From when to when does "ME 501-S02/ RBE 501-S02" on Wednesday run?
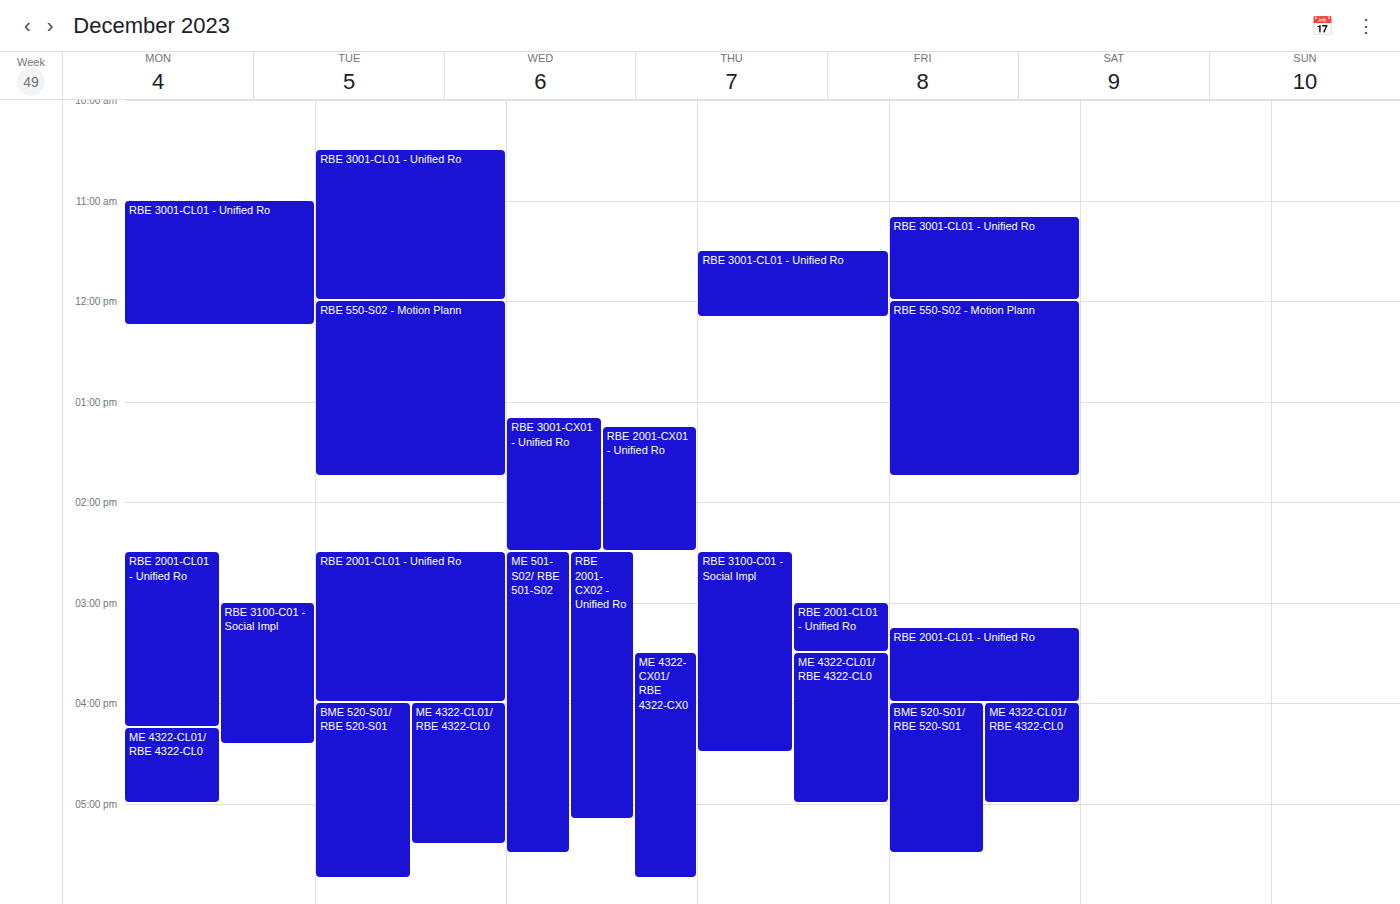
2:30 PM to 5:30 PM